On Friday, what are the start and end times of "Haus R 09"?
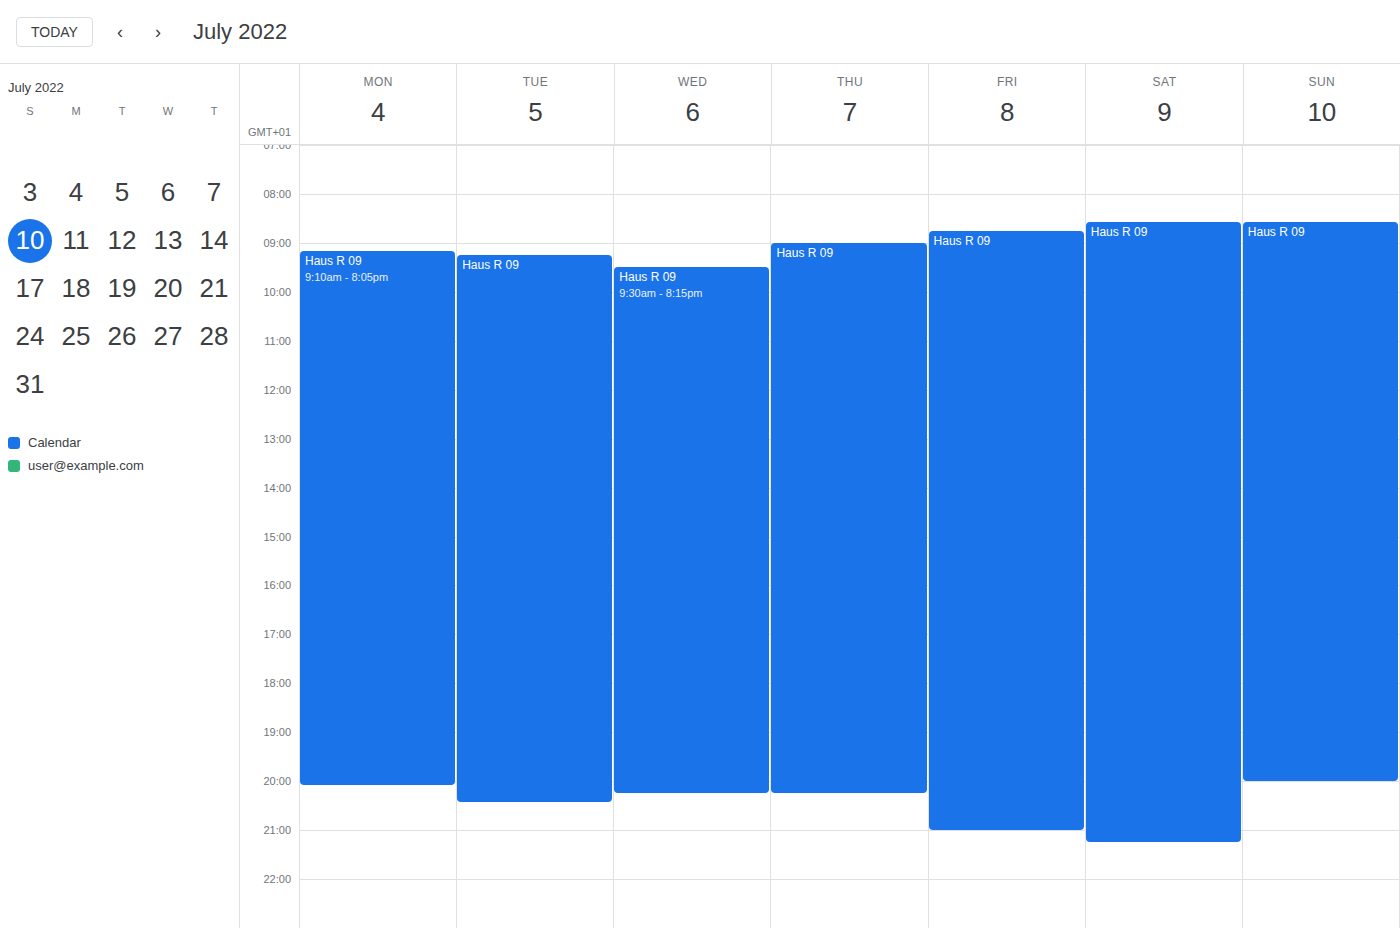
08:45 to 21:00